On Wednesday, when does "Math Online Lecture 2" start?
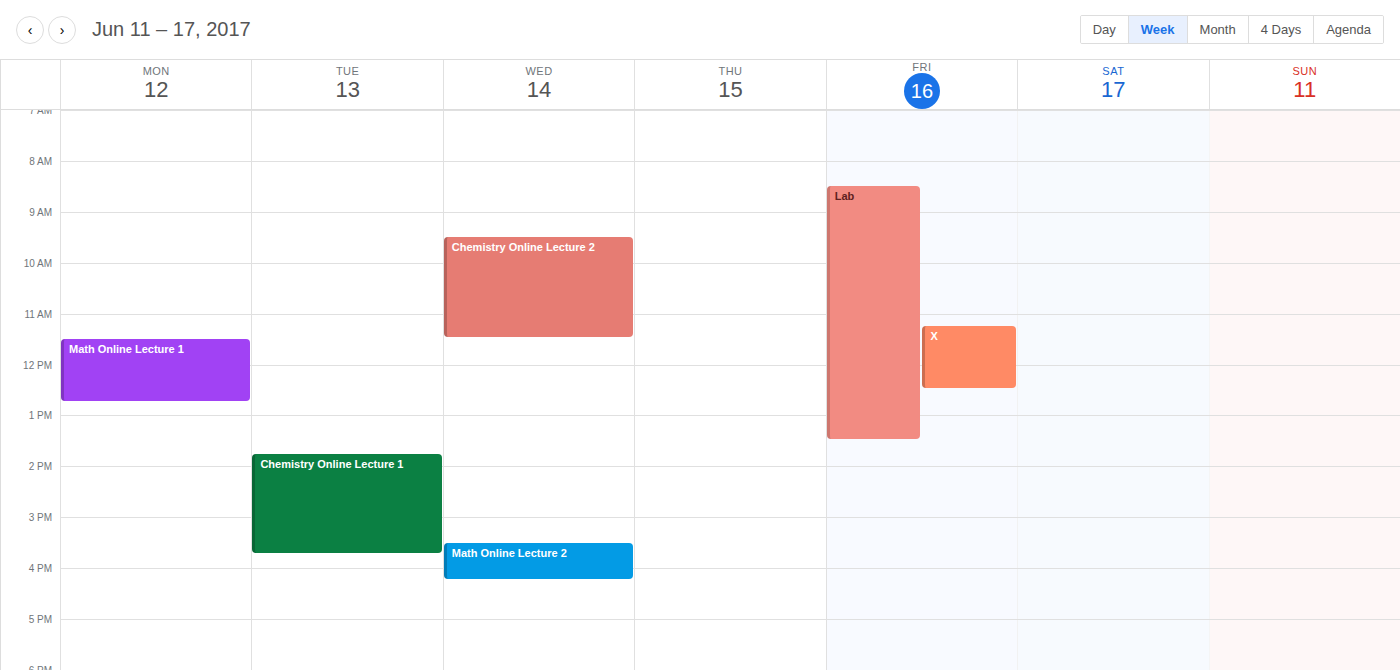
3:30 PM